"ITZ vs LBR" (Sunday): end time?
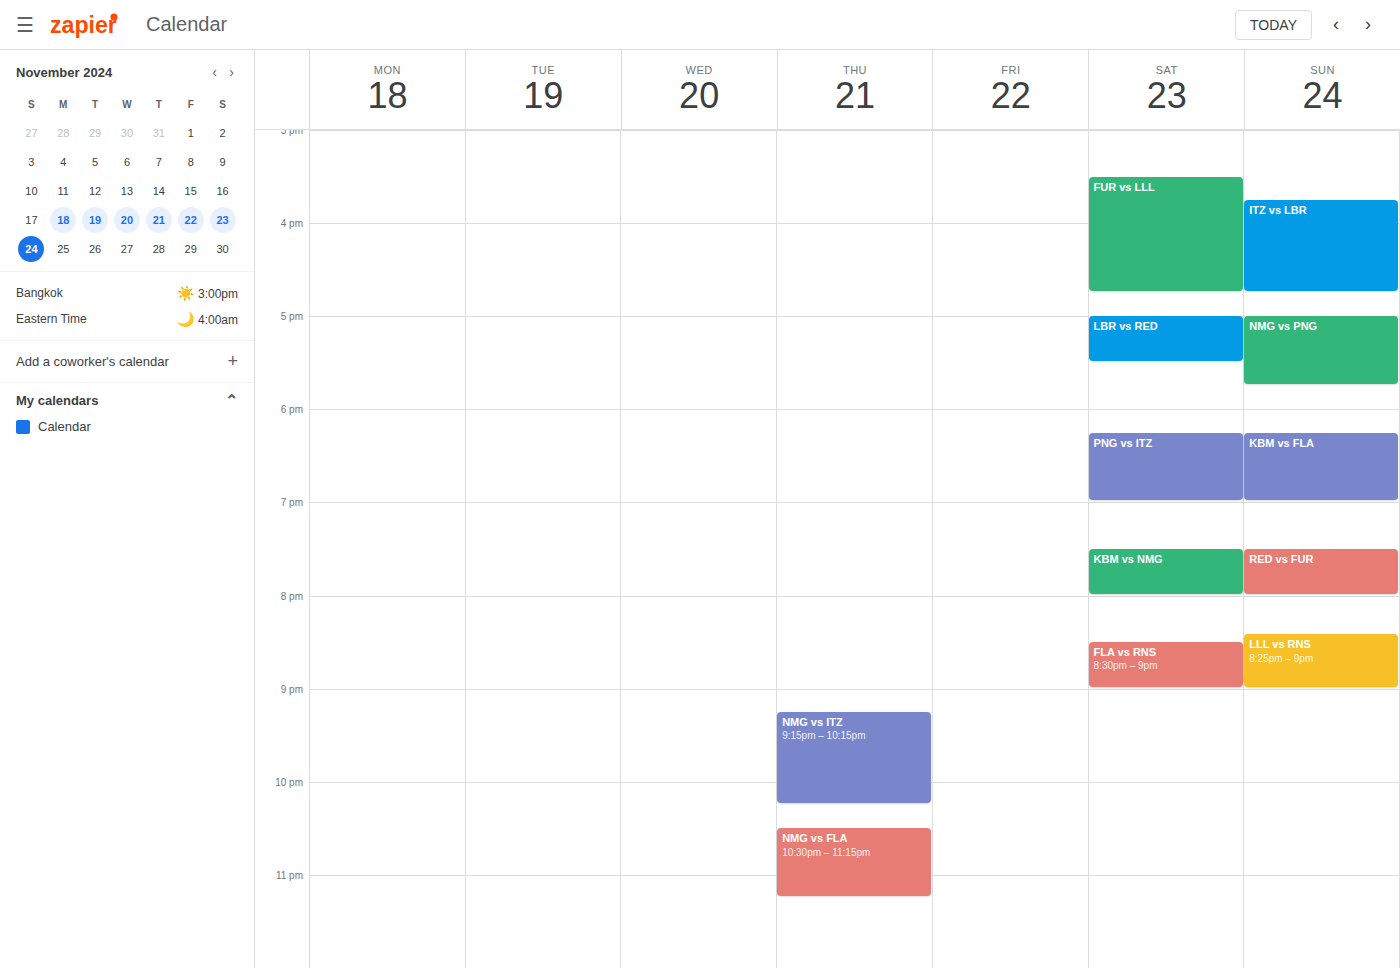
4:45 PM